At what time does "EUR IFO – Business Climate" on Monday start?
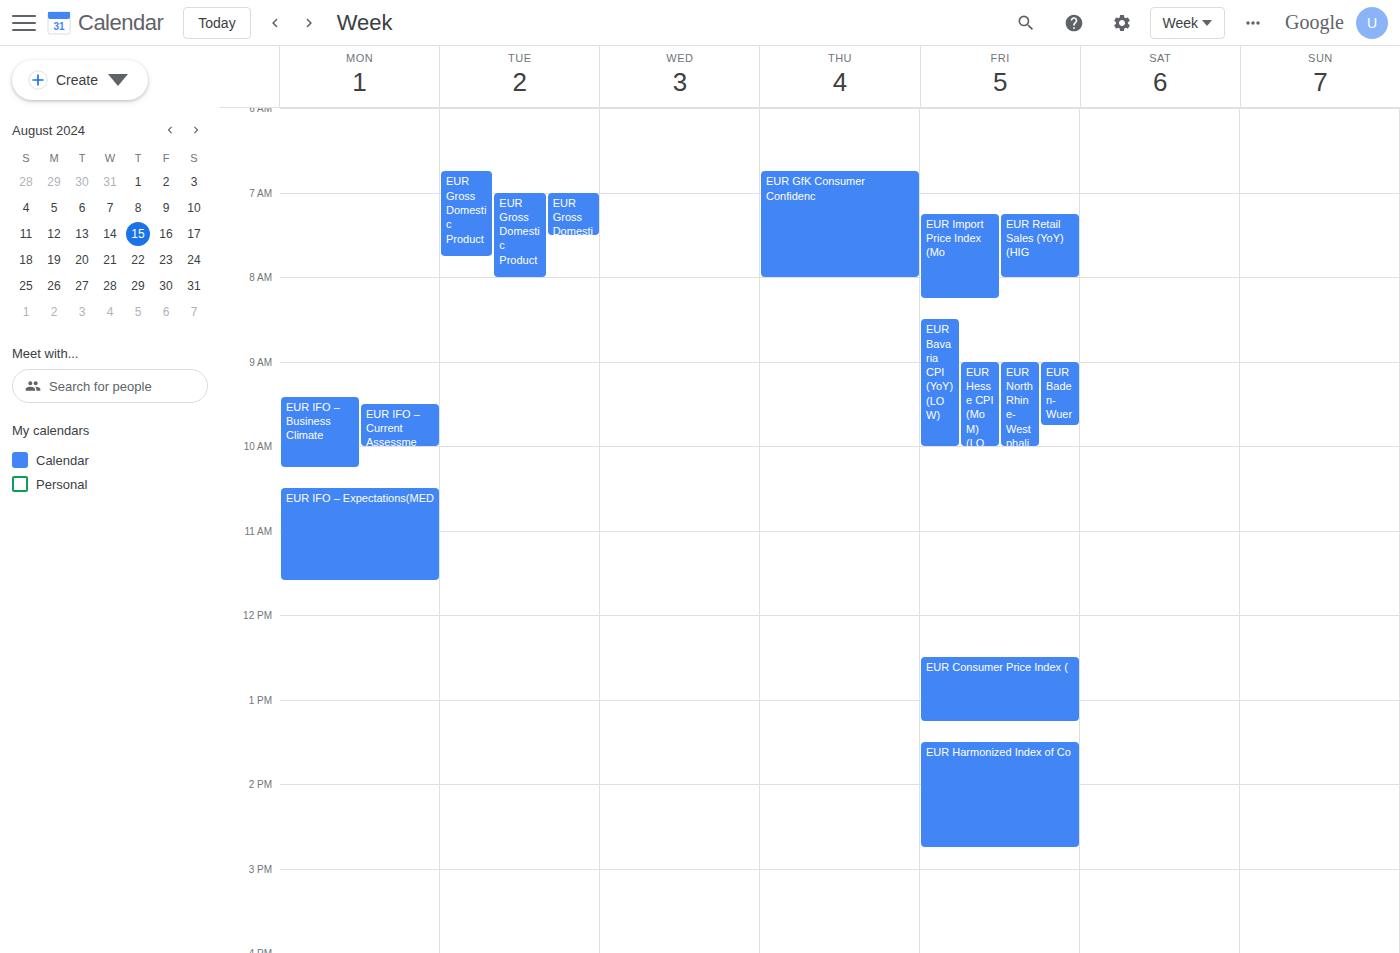
9:25 AM